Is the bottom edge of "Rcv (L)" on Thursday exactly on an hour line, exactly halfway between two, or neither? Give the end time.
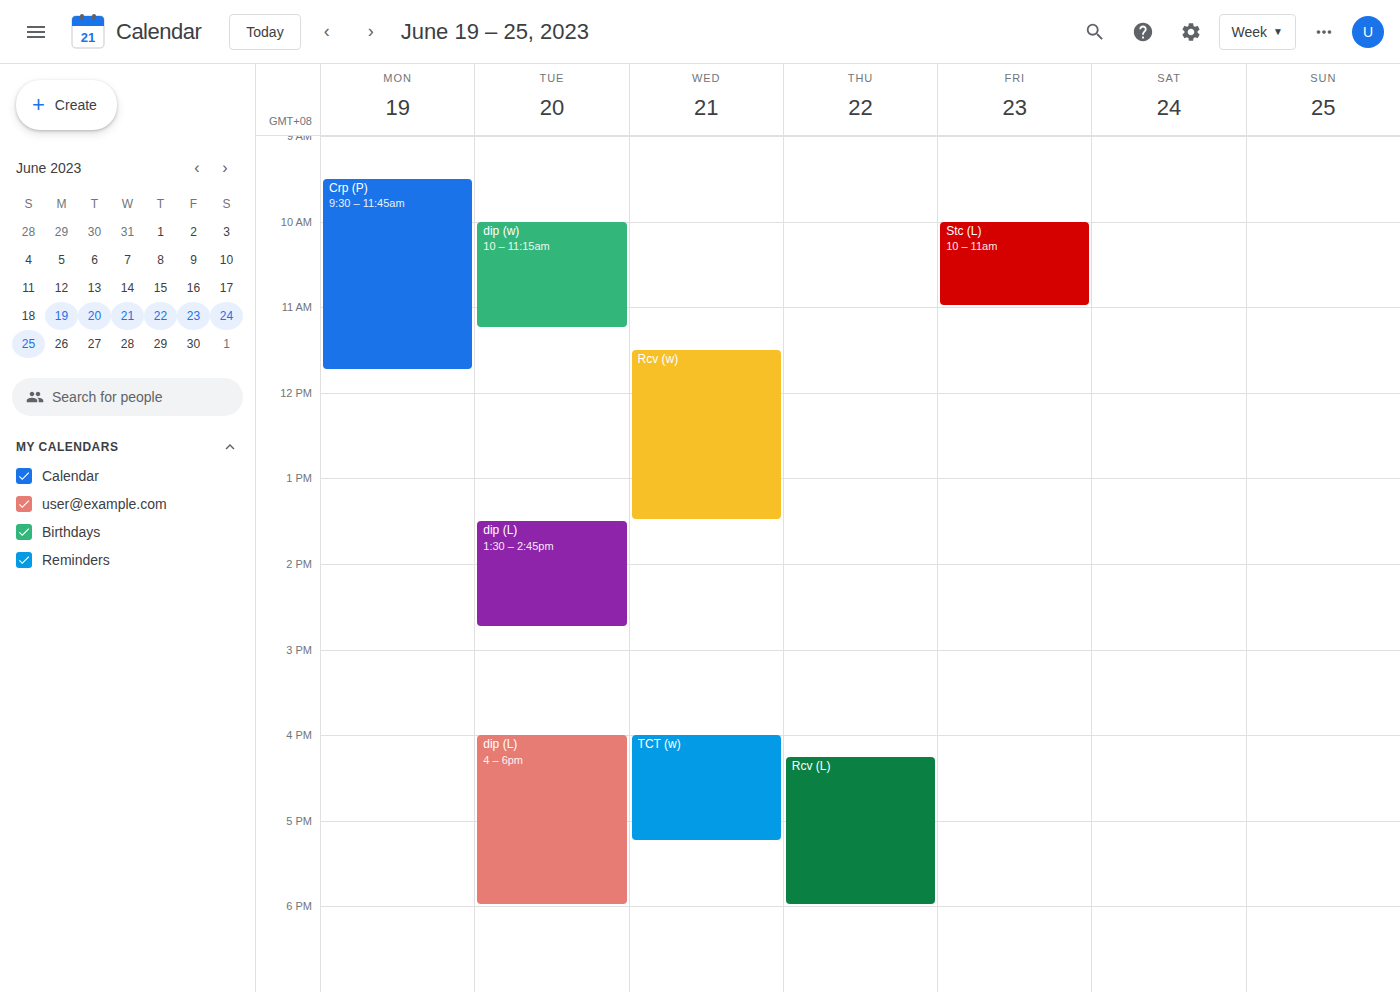
6:00 PM -- exactly on the 6 PM line.